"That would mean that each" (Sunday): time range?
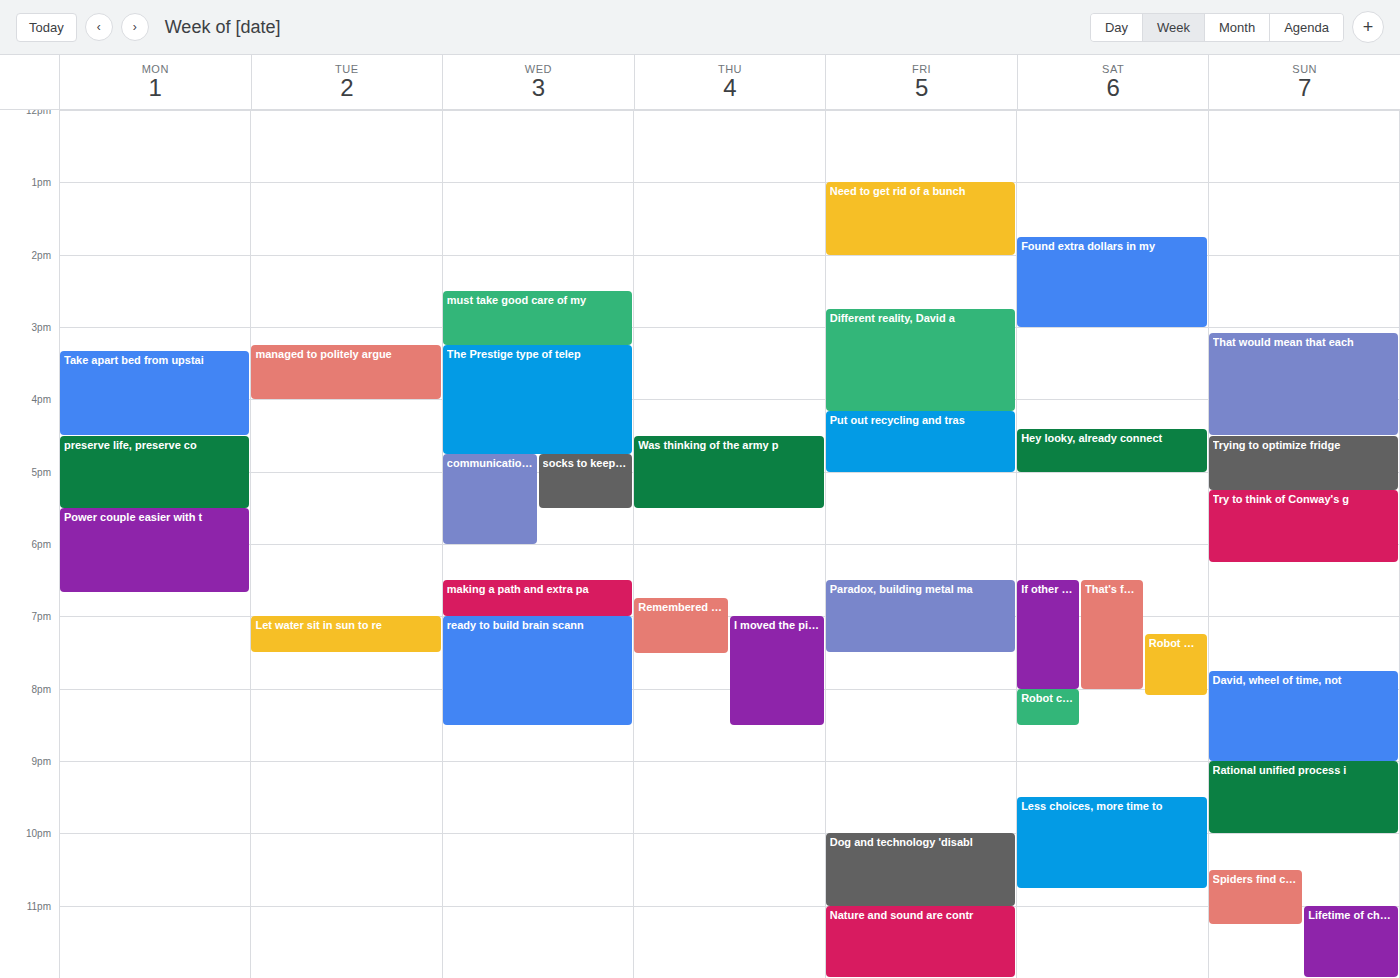
3:05 PM to 4:30 PM